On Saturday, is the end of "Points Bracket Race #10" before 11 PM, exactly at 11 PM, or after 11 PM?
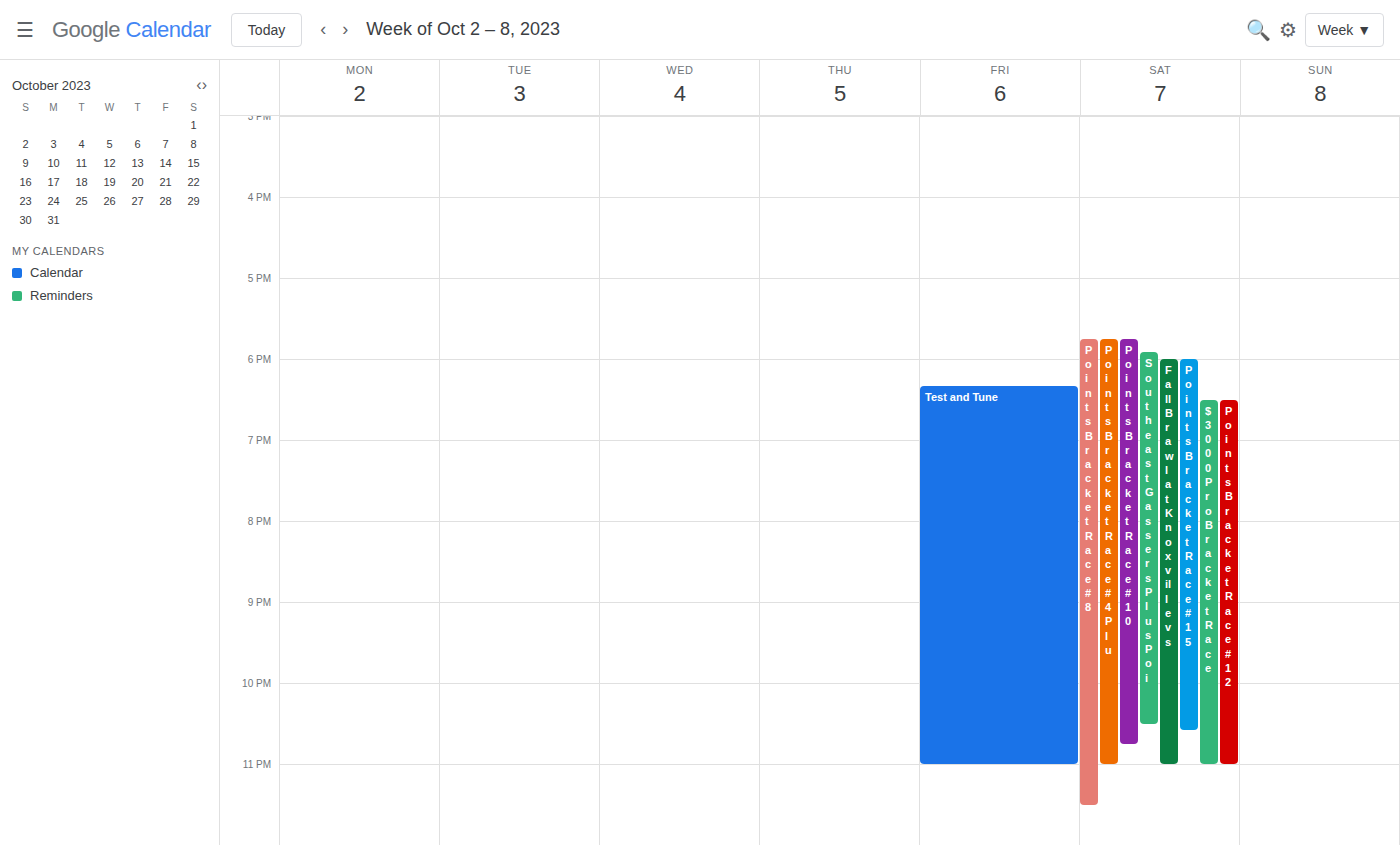
10:45 PM -- before 11 PM, 15 minutes above the 11 PM line.